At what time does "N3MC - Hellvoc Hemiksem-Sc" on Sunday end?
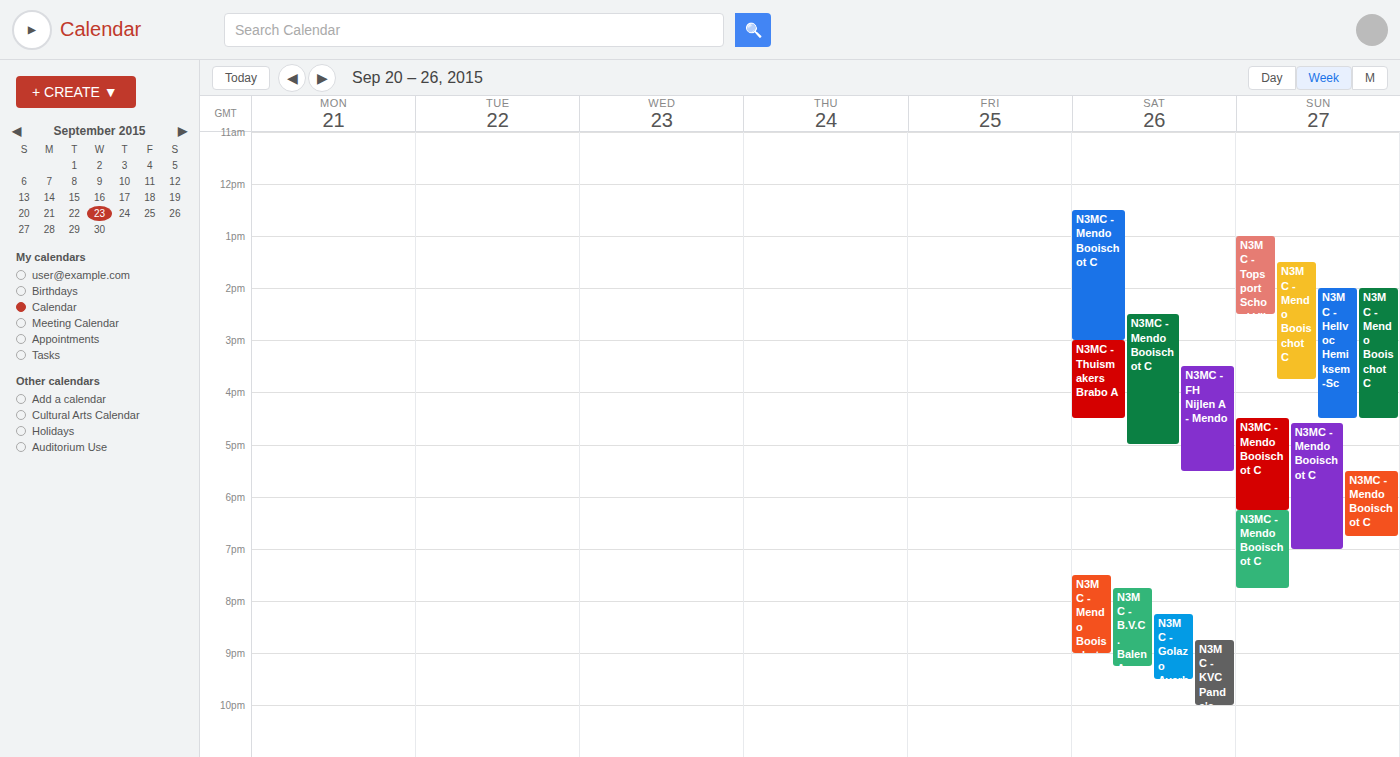
4:30 PM